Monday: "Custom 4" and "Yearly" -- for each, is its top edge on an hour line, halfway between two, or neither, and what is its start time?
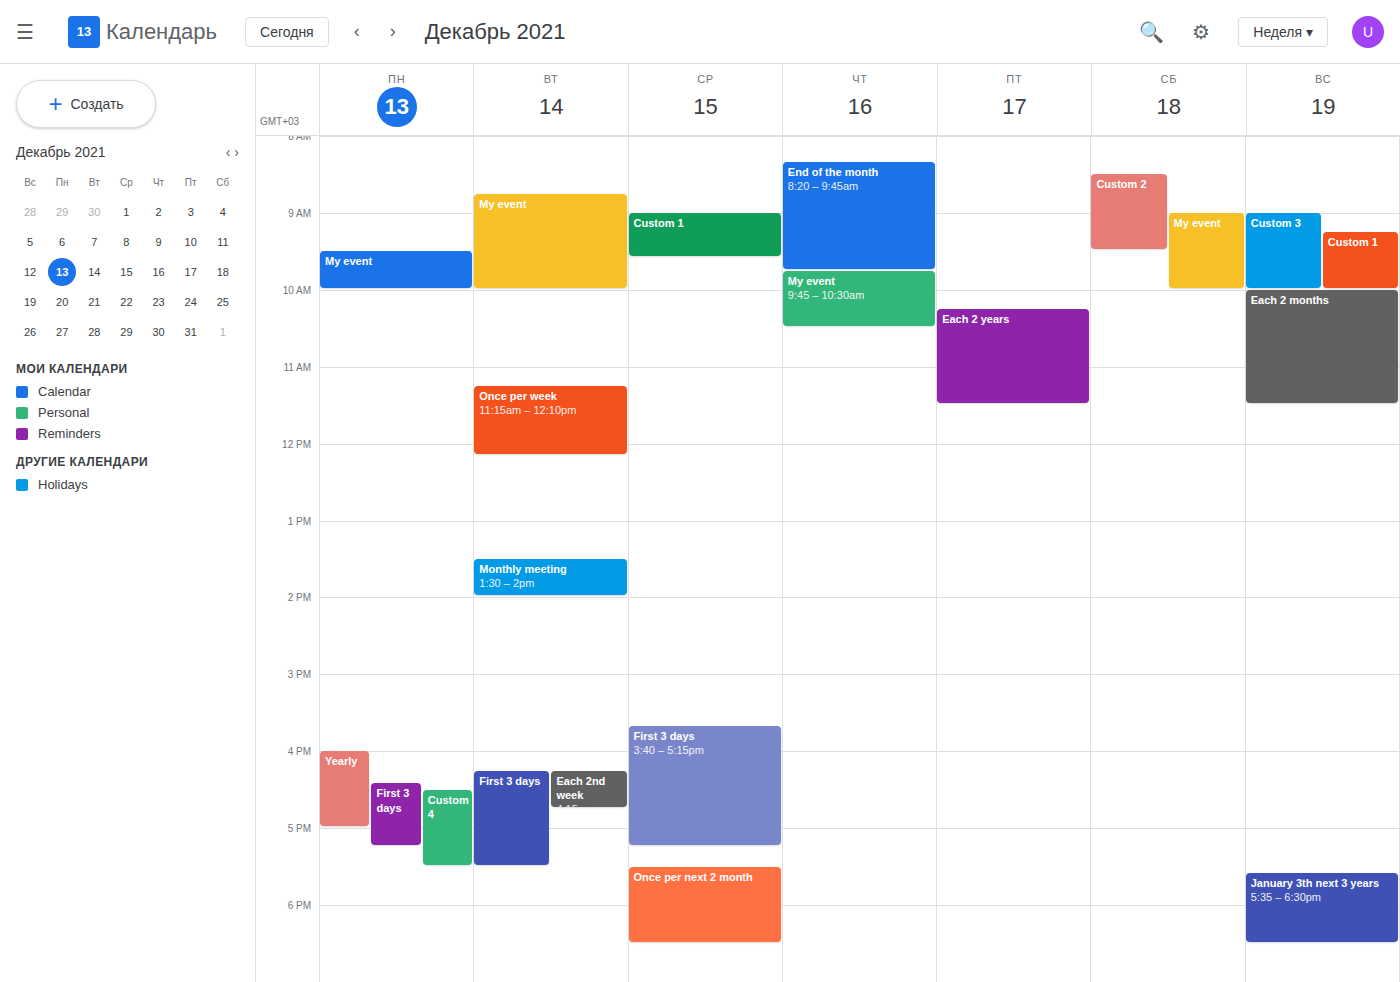
"Custom 4": 4:30 PM, halfway between the 4 PM and 5 PM lines. "Yearly": 4:00 PM, exactly on the 4 PM line.